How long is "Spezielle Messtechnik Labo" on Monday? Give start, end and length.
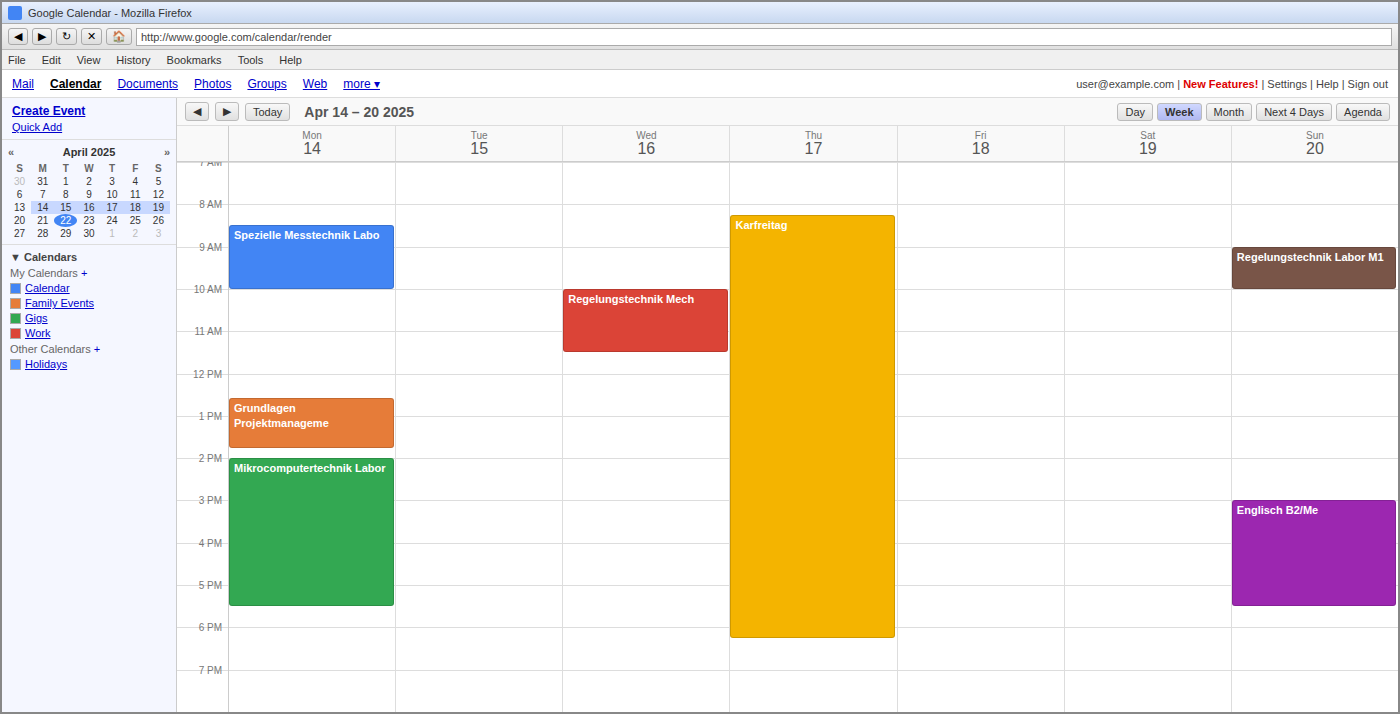
8:30 AM to 10:00 AM, 1 hour 30 minutes